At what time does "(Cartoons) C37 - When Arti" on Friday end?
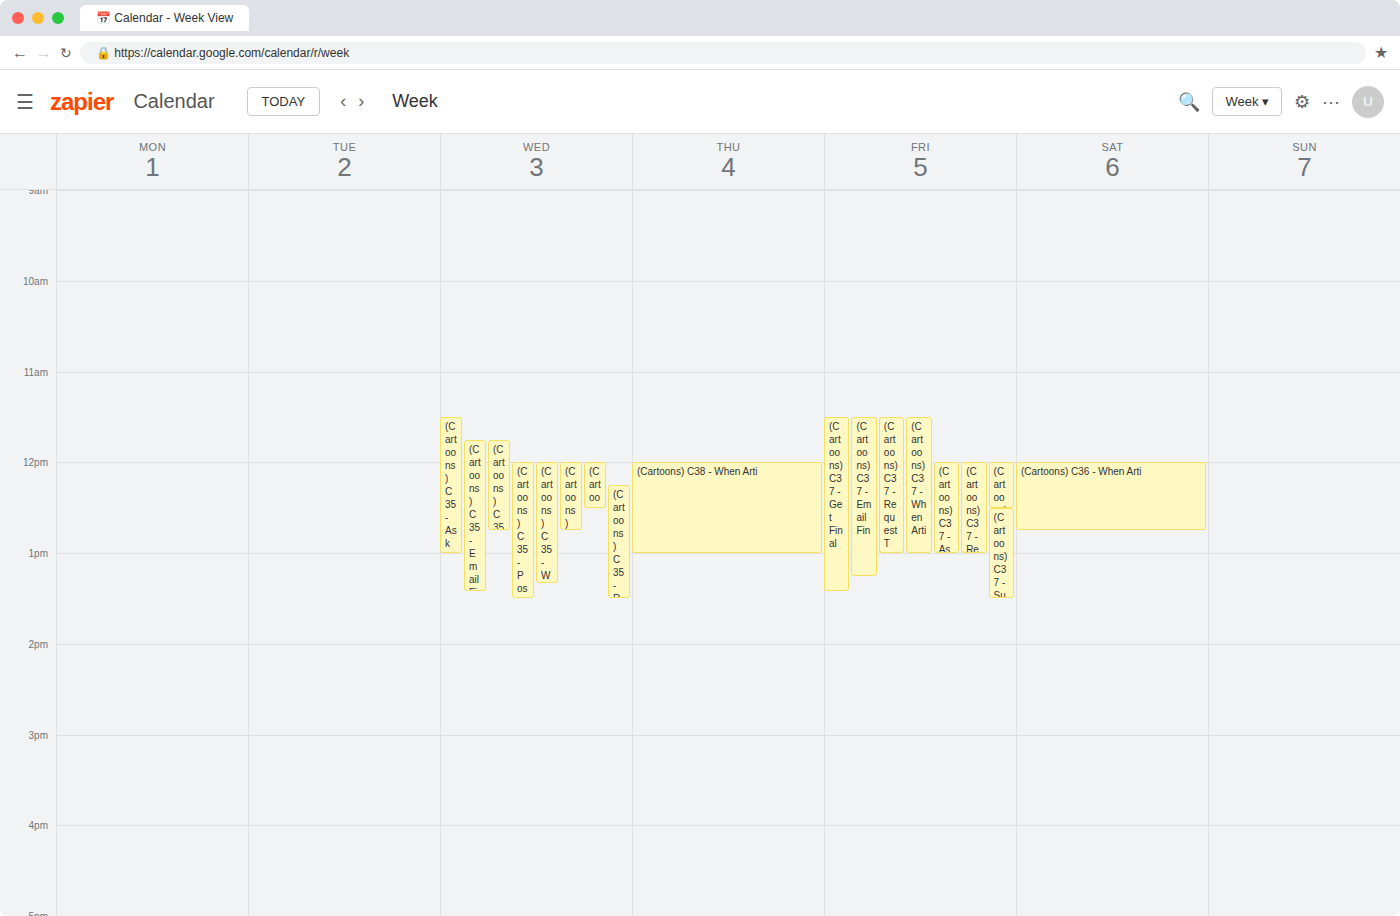
1:00 PM